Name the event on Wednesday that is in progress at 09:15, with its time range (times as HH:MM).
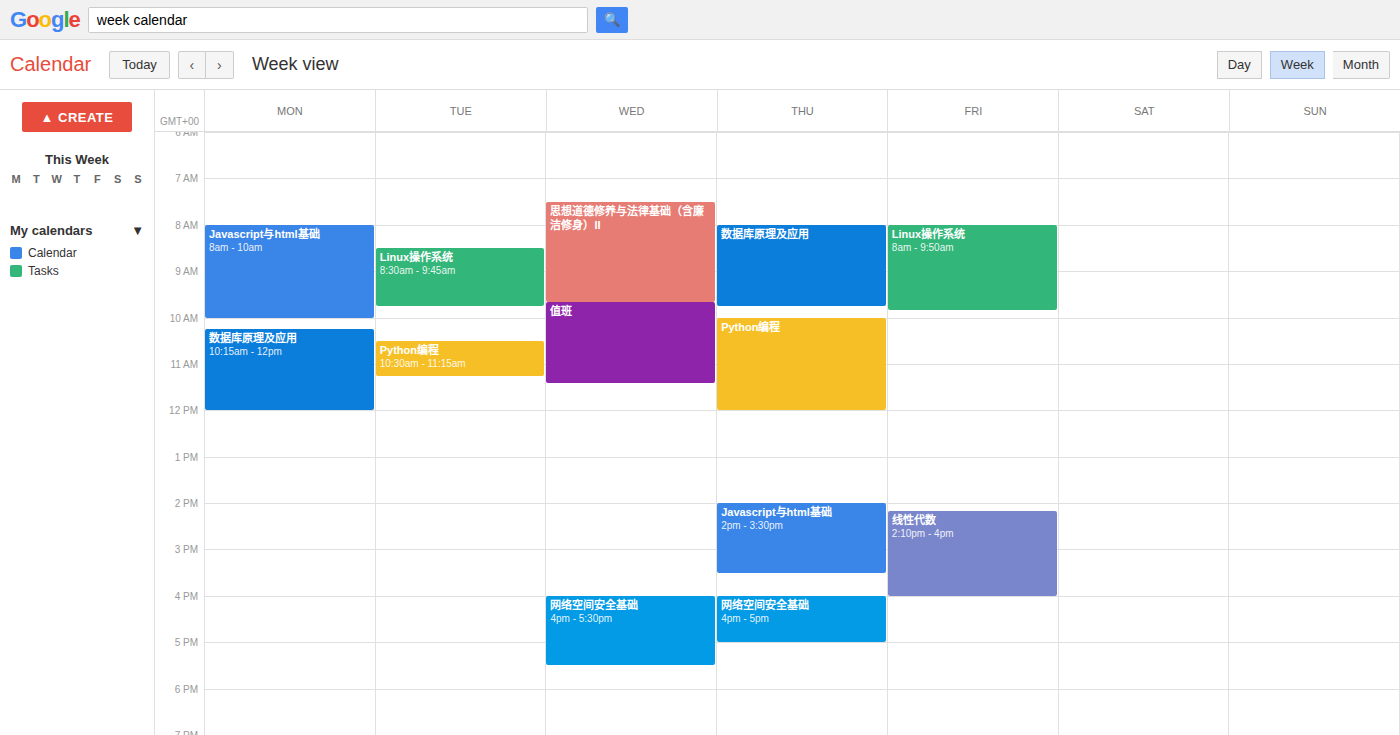
"思想道德修养与法律基础（含廉洁修身）II", 07:30 to 09:40